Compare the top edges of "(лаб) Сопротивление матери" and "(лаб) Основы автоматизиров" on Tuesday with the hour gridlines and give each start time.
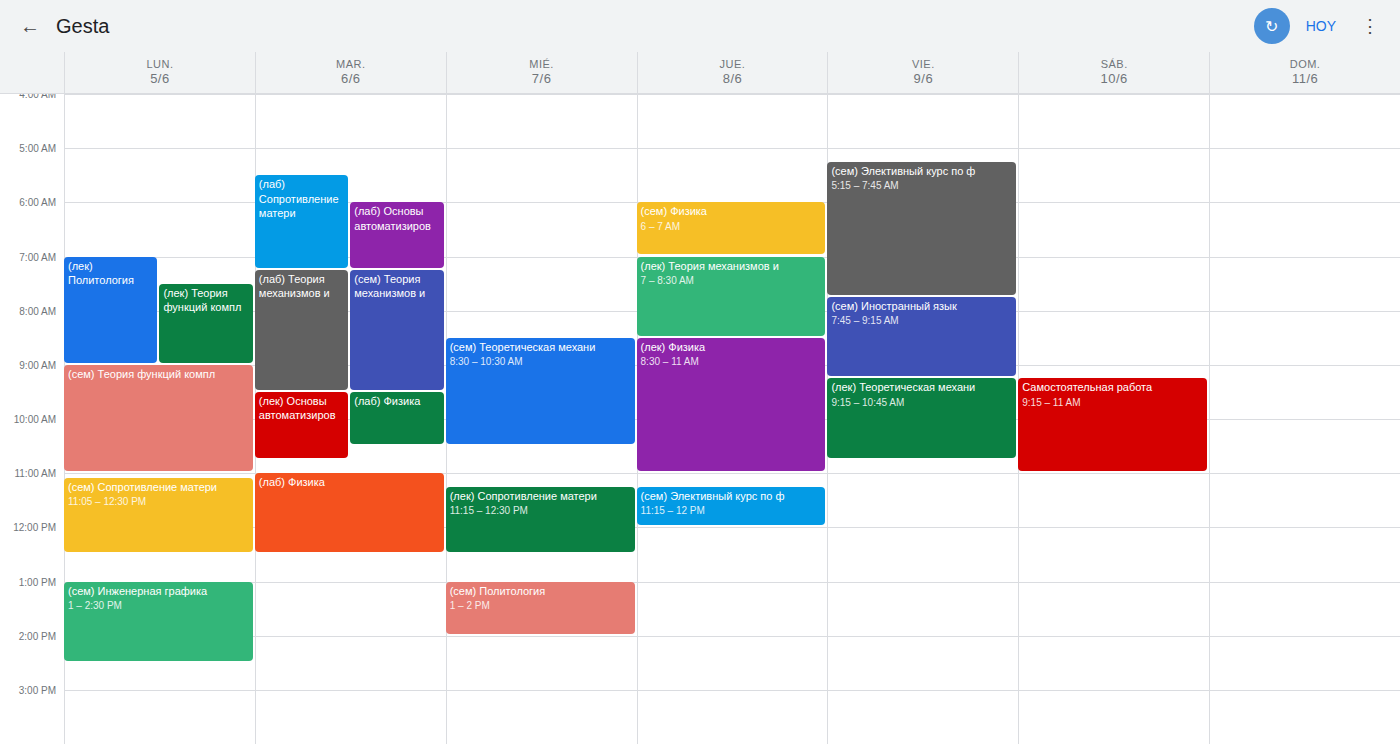
"(лаб) Сопротивление матери": 05:30, halfway between the 05:00 and 06:00 lines. "(лаб) Основы автоматизиров": 06:00, exactly on the 06:00 line.